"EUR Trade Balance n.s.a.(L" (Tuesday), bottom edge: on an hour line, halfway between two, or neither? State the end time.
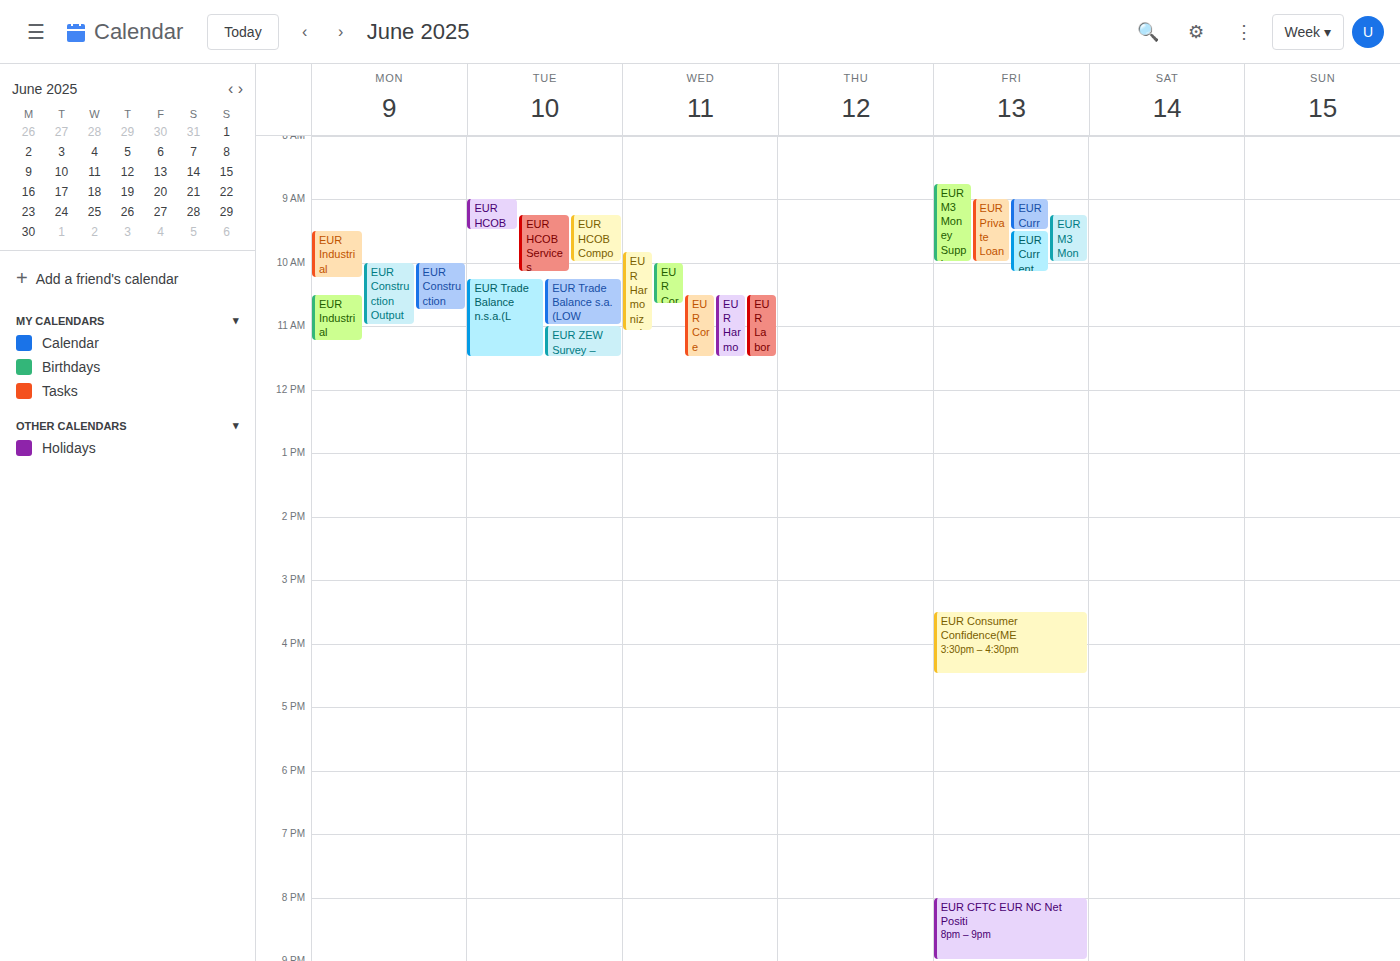
11:30 AM -- halfway between the 11 AM and 12 PM lines.